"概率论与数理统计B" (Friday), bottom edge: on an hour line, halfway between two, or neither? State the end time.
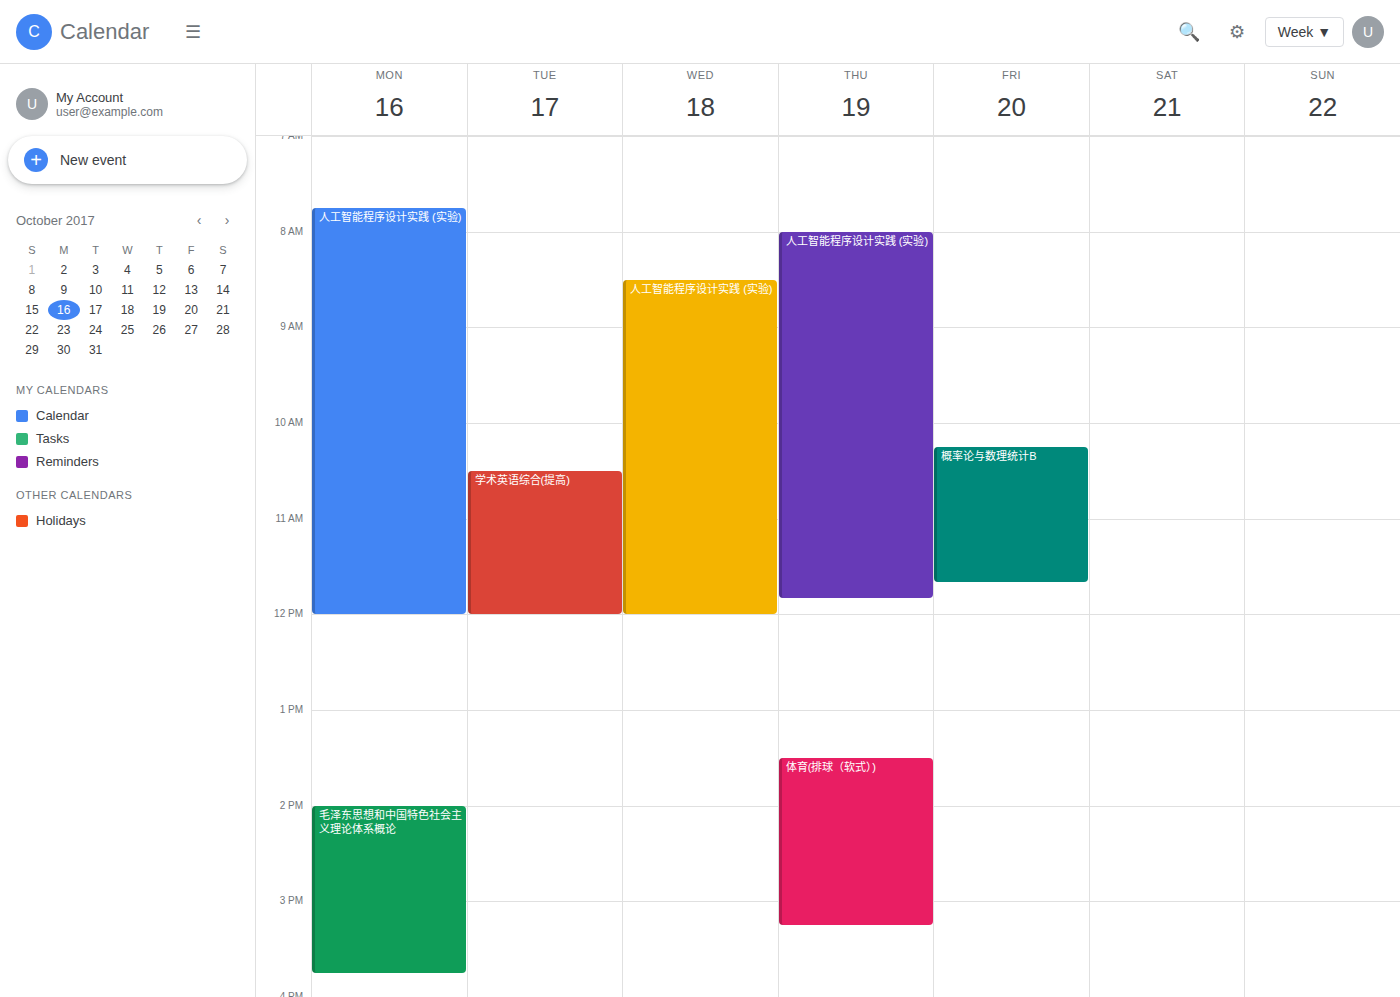
11:40 AM -- neither: 40 minutes below the 11 AM line and 20 minutes above the 12 PM line.